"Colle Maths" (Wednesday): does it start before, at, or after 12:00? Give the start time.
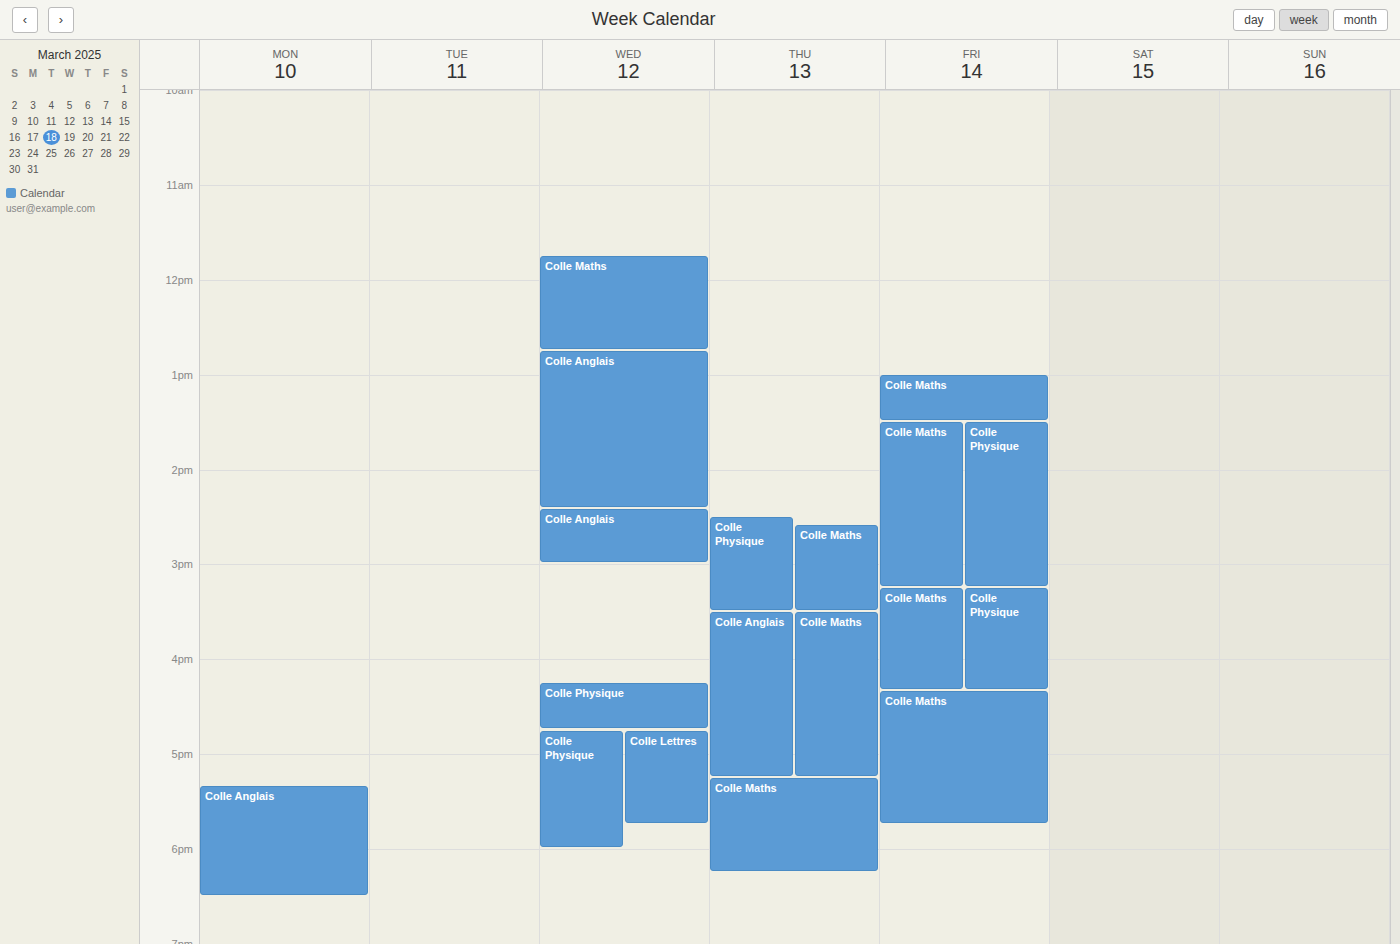
11:45 -- before 12:00, 15 minutes above the 12:00 line.